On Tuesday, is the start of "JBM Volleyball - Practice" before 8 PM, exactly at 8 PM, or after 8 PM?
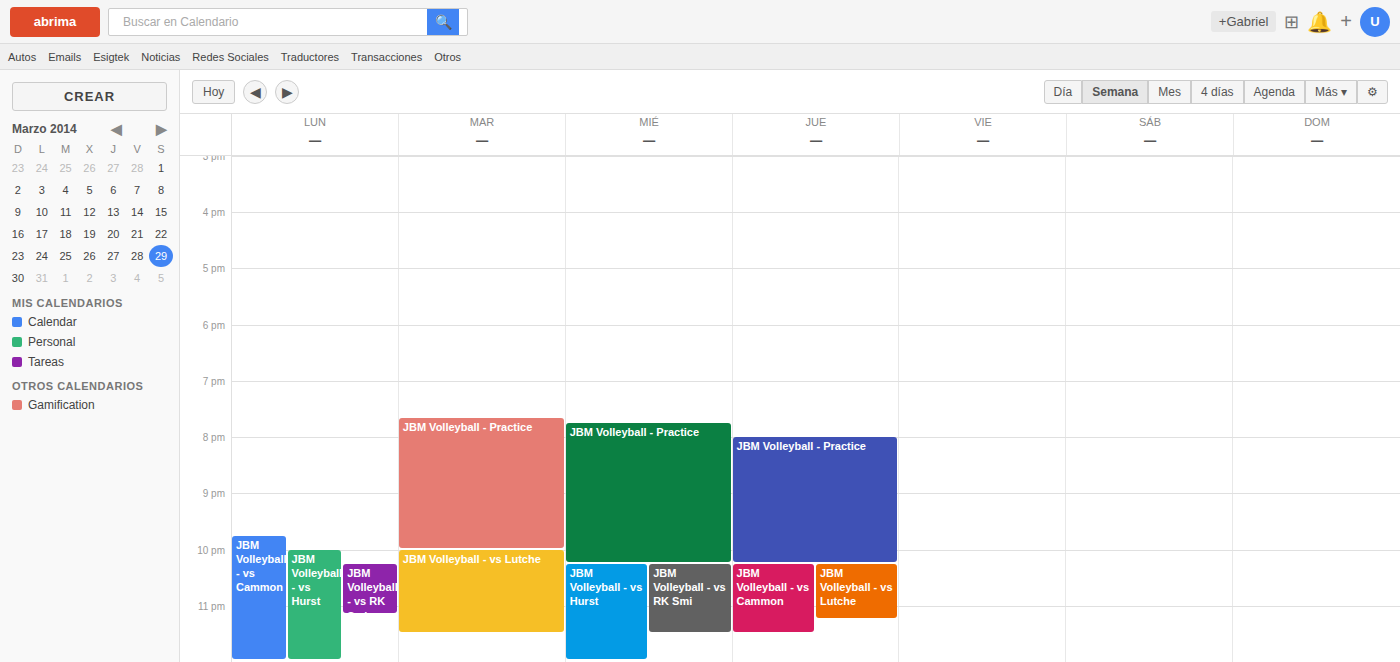
7:40 PM -- before 8 PM, 20 minutes above the 8 PM line.